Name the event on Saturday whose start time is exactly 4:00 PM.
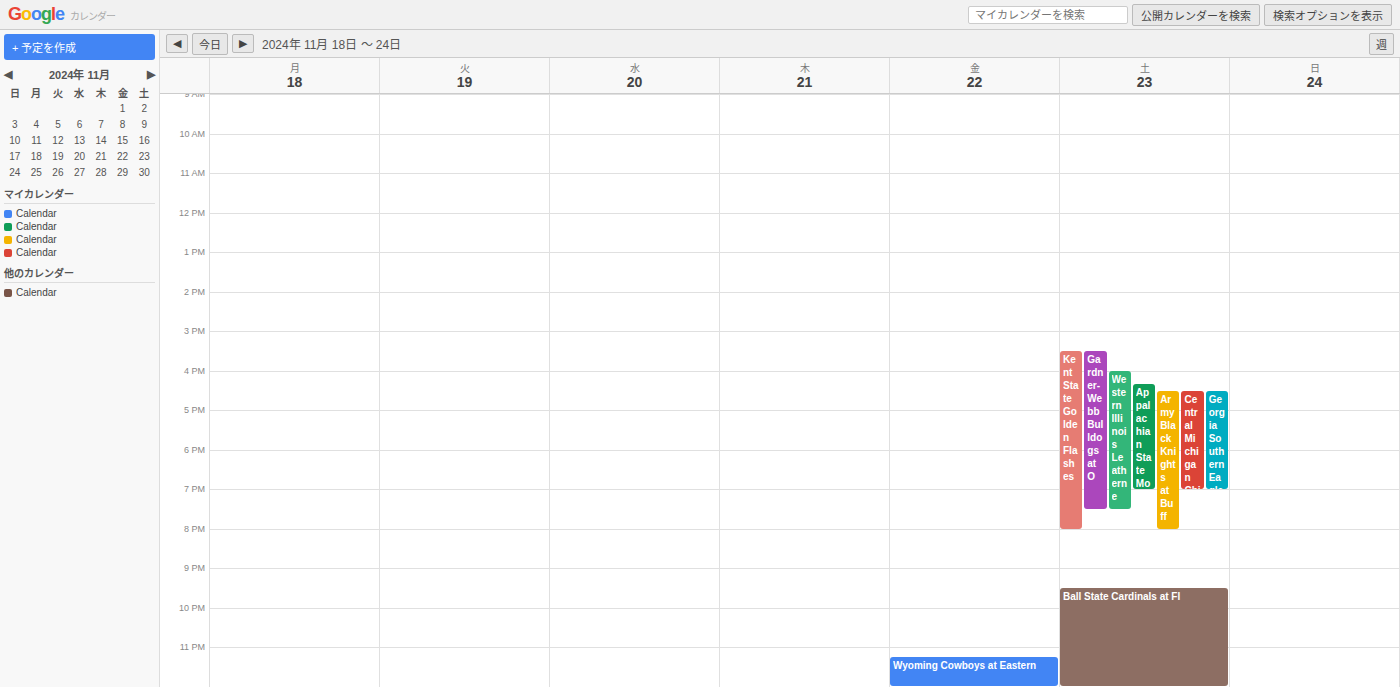
"Western Illinois Leatherne"